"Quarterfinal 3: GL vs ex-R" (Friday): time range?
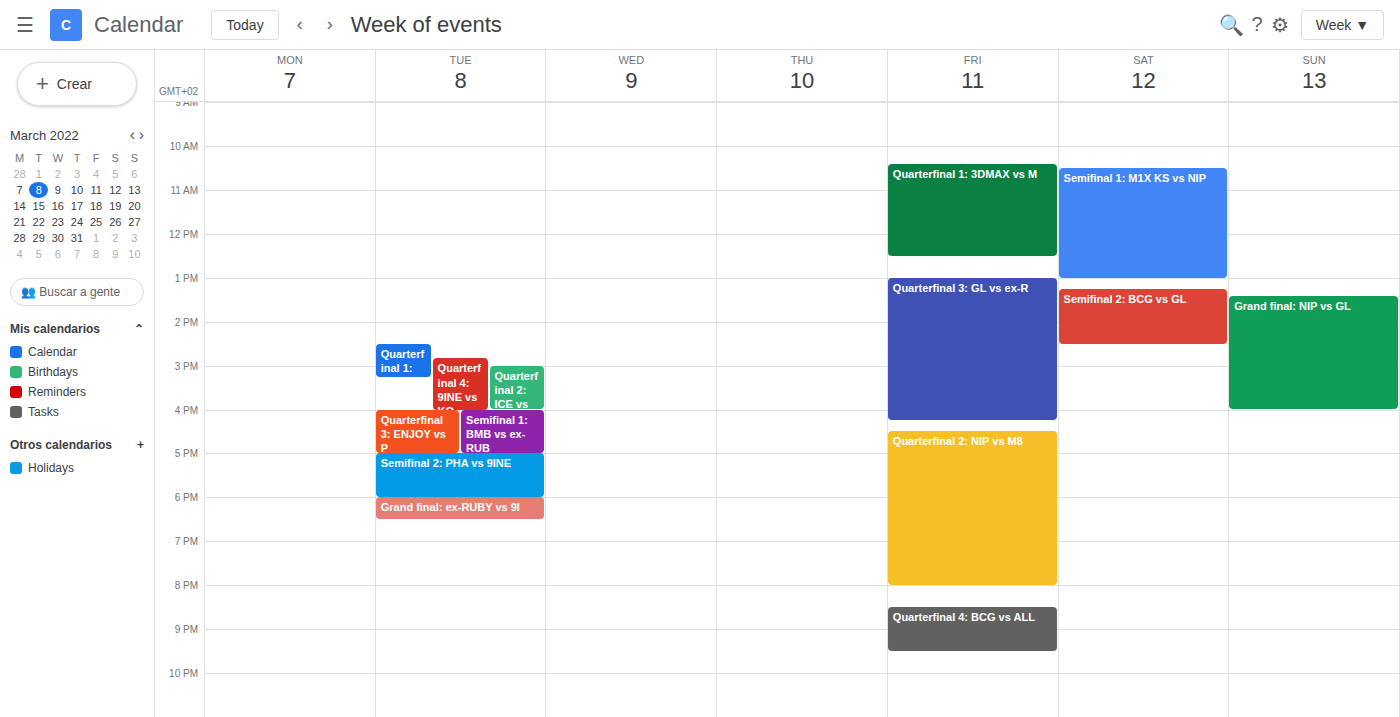
1:00 PM to 4:15 PM